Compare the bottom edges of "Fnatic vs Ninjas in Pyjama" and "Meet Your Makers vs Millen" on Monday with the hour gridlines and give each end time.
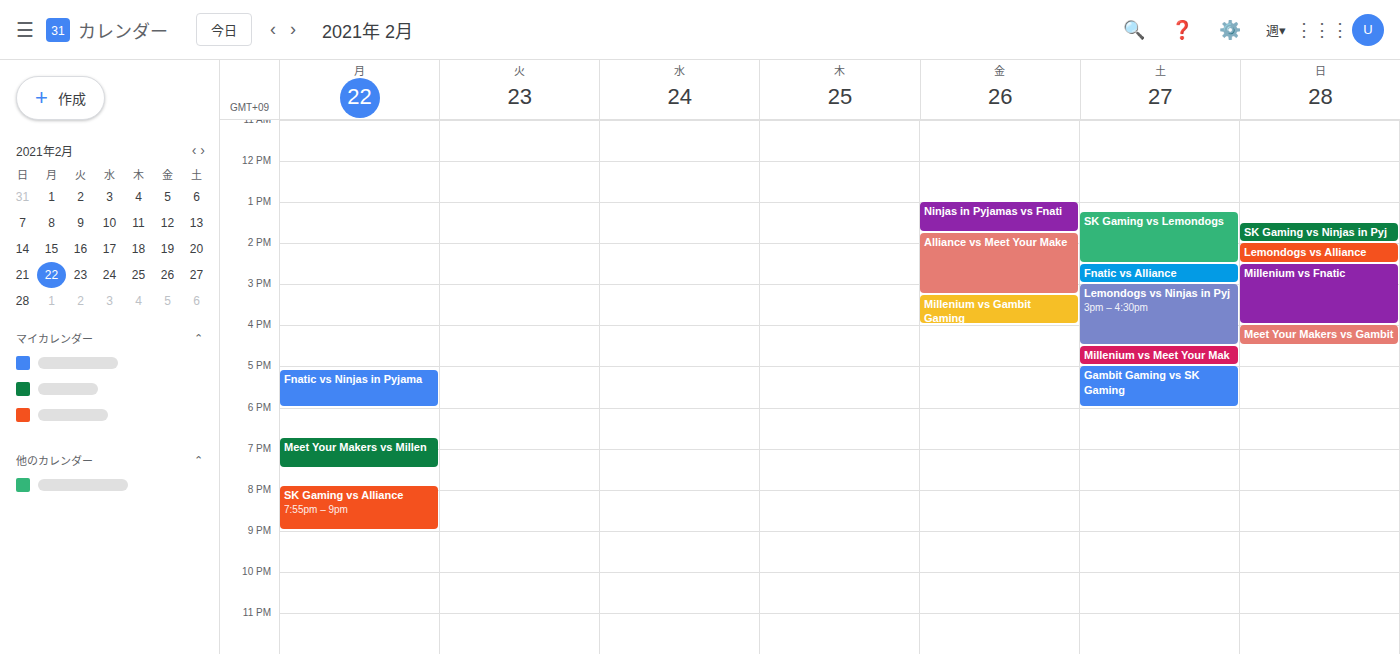
"Fnatic vs Ninjas in Pyjama": 6:00 PM, exactly on the 6 PM line. "Meet Your Makers vs Millen": 7:30 PM, halfway between the 7 PM and 8 PM lines.